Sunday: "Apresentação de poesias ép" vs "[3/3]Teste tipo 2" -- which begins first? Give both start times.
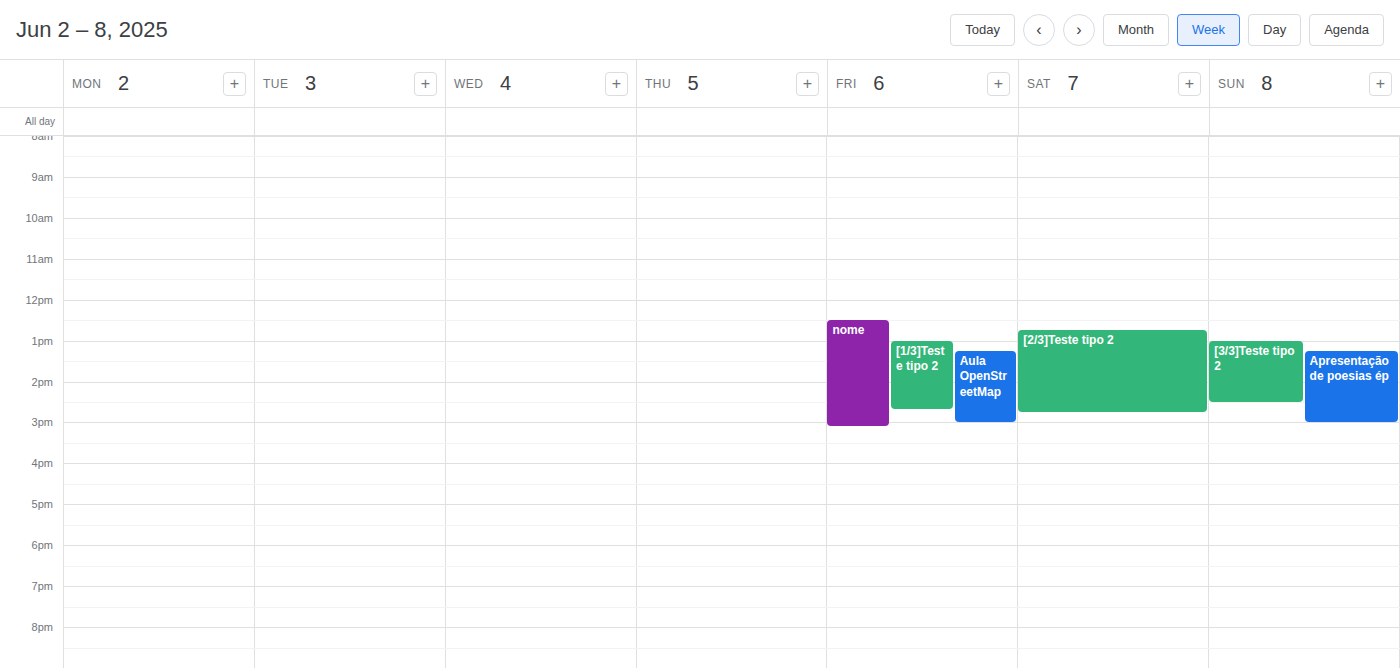
"[3/3]Teste tipo 2" 1:00 PM; "Apresentação de poesias ép" 1:15 PM.